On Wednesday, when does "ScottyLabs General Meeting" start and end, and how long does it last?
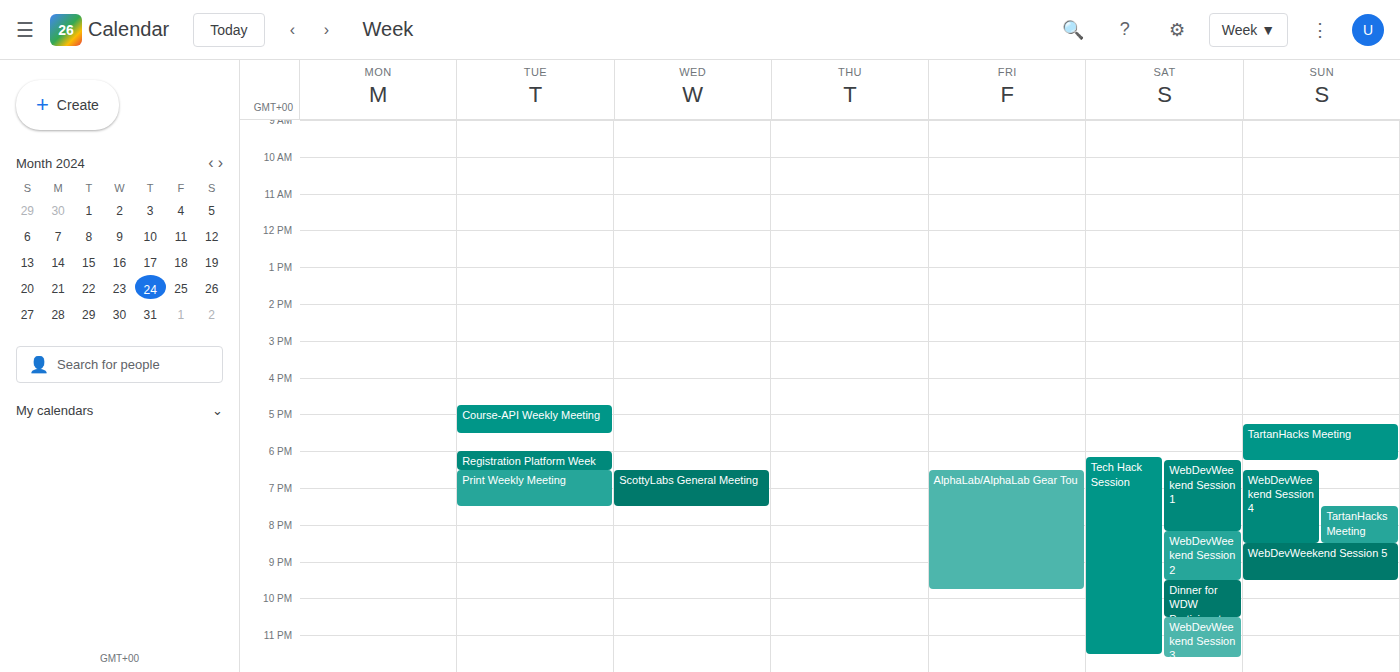
18:30 to 19:30, 1 hour